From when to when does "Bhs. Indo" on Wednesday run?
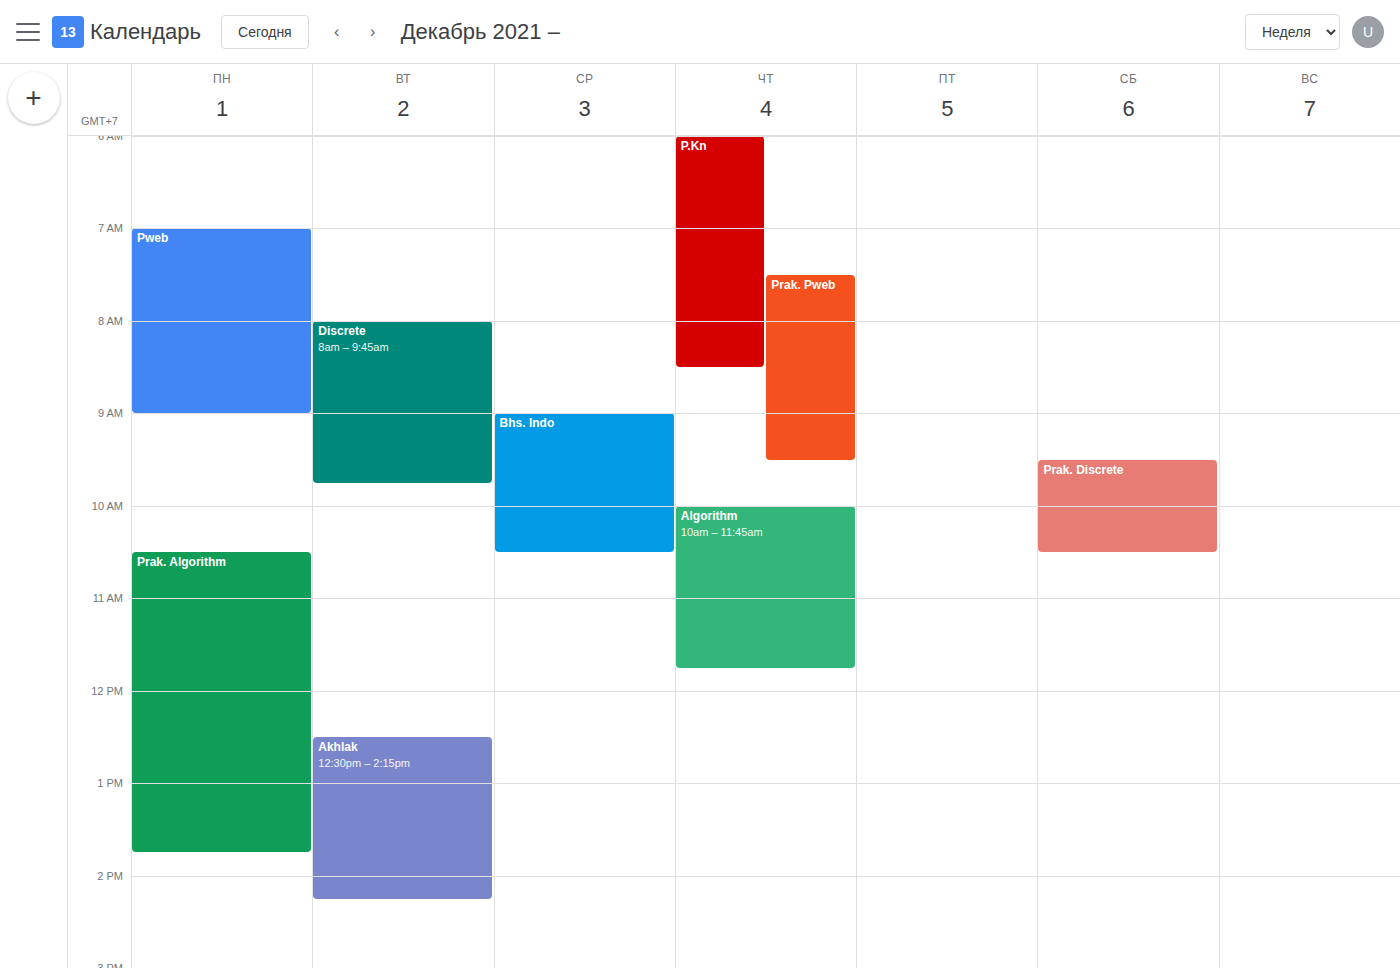
9:00 AM to 10:30 AM